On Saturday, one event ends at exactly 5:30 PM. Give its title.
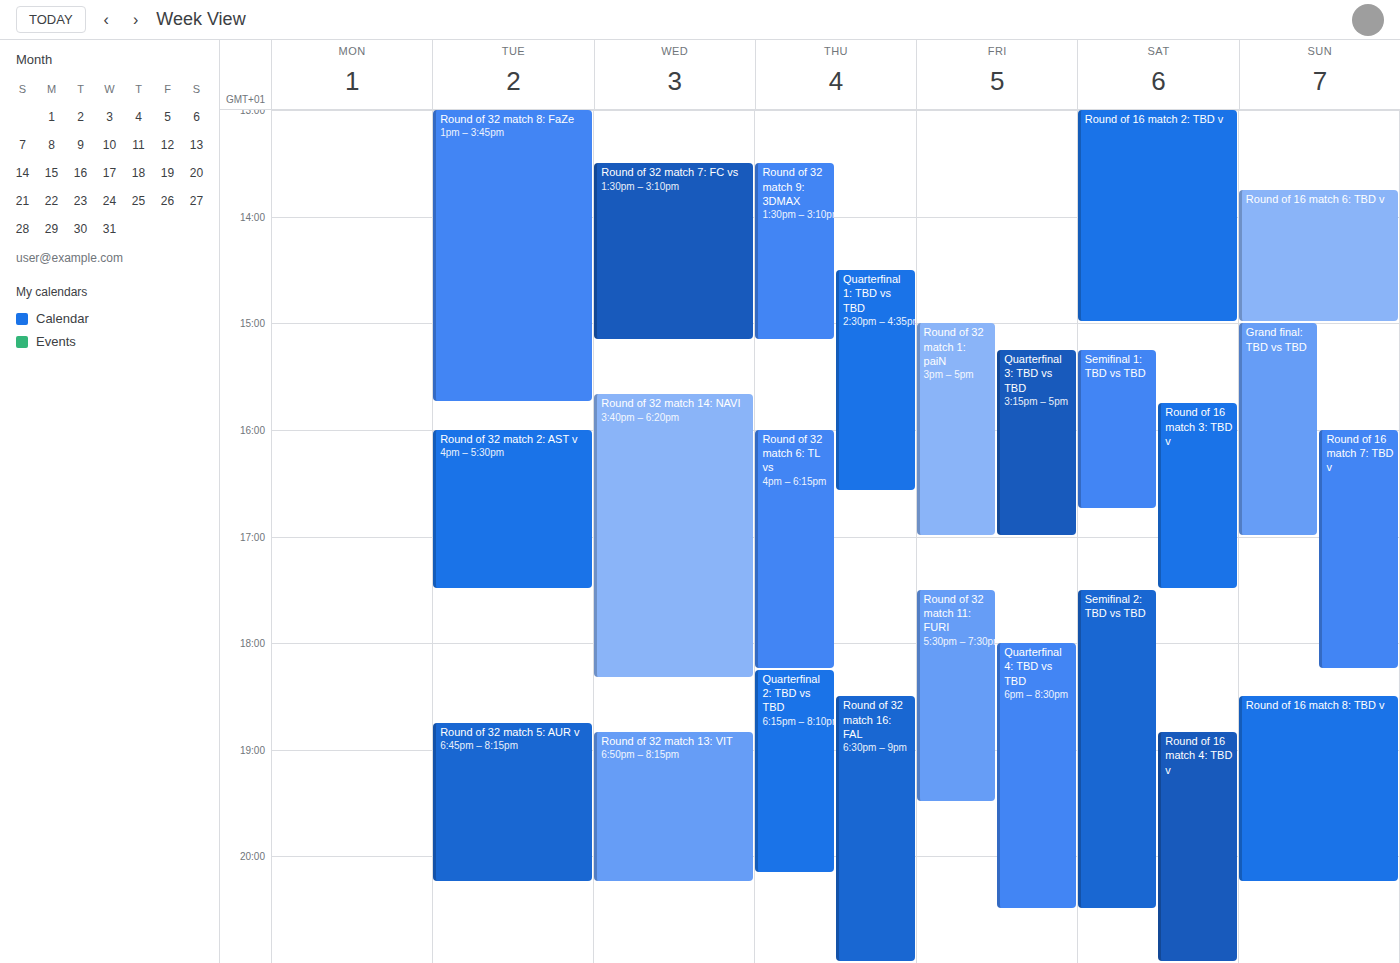
"Round of 16 match 3: TBD v"